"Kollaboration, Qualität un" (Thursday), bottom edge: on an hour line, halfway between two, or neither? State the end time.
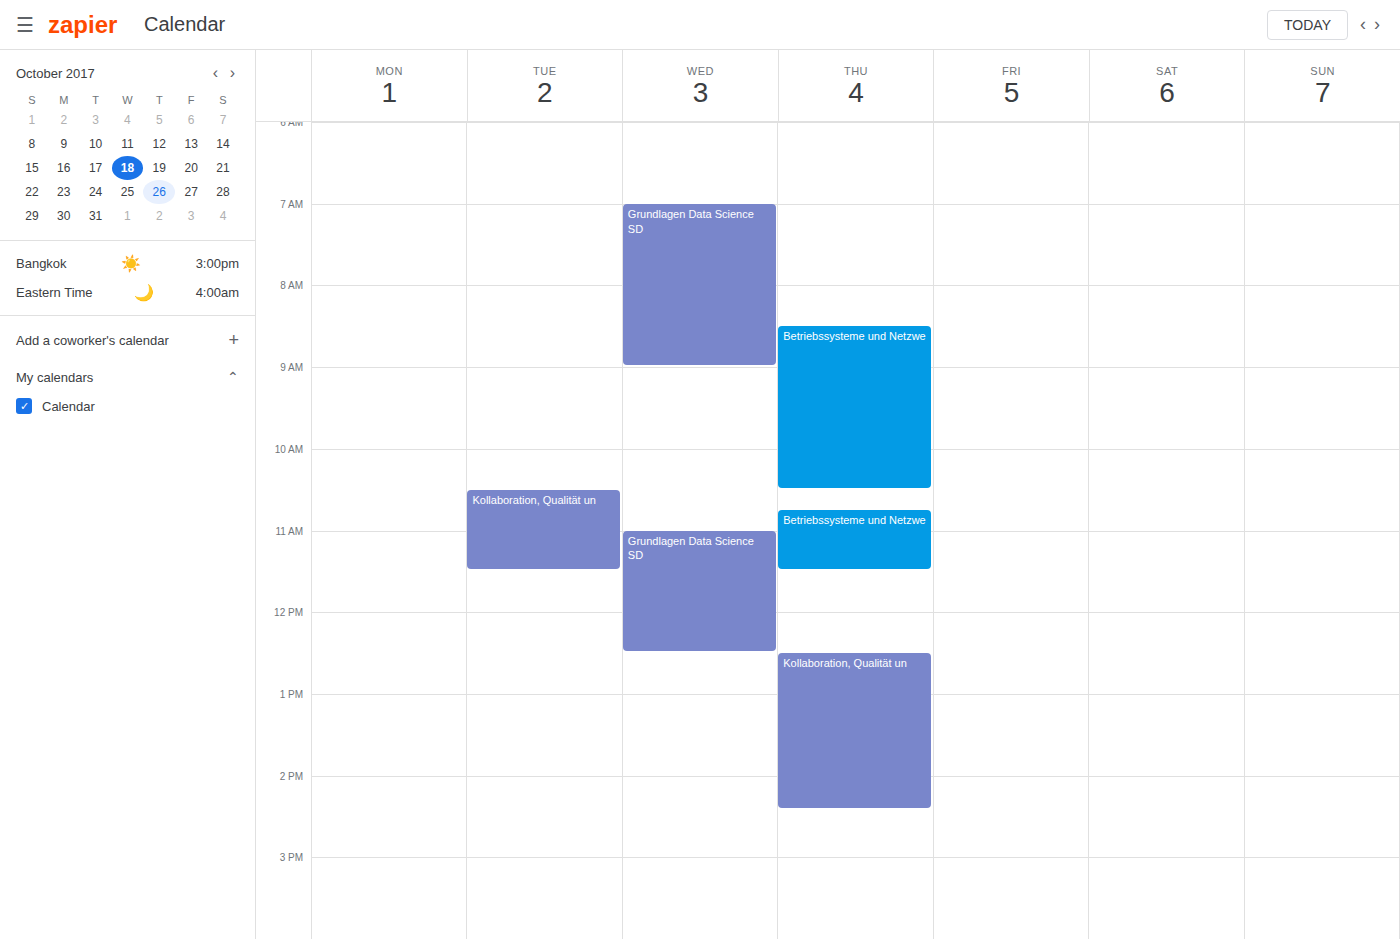
2:25 PM -- neither: 25 minutes below the 2 PM line and 35 minutes above the 3 PM line.